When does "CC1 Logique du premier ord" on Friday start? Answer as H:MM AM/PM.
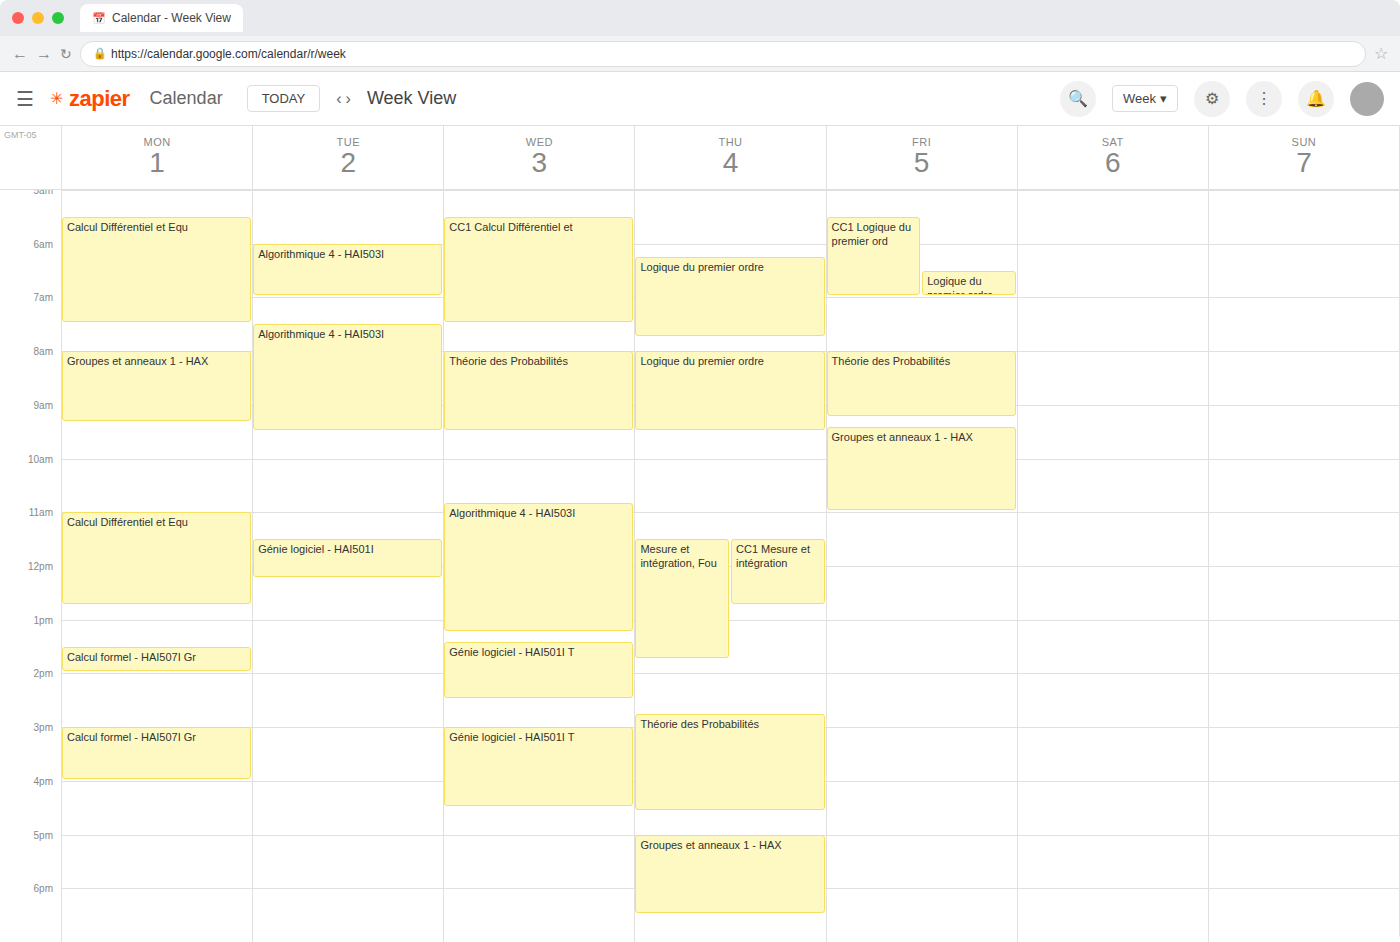
5:30 AM